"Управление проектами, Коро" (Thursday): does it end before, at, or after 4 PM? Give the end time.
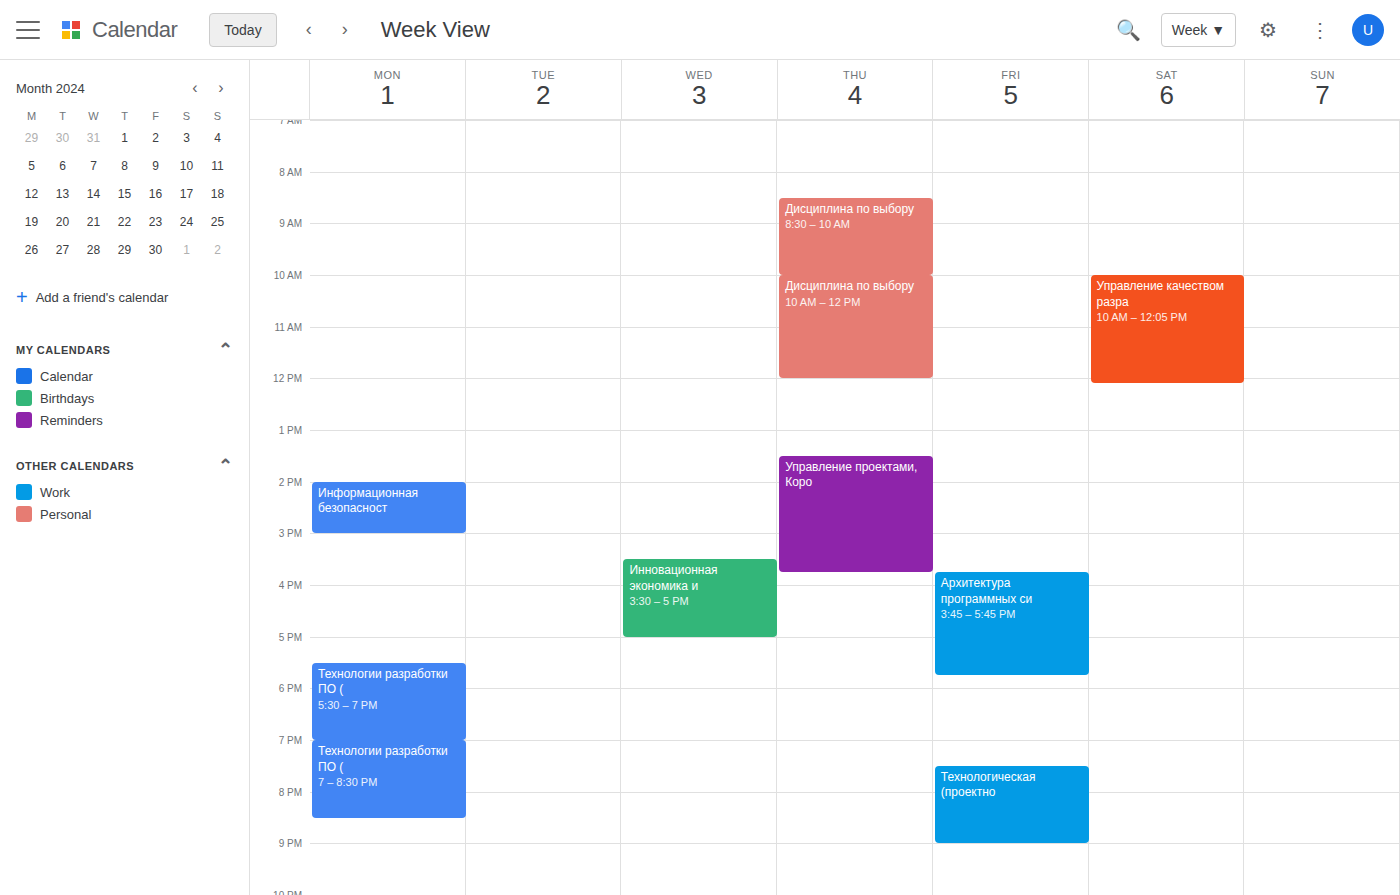
3:45 PM -- before 4 PM, 15 minutes above the 4 PM line.